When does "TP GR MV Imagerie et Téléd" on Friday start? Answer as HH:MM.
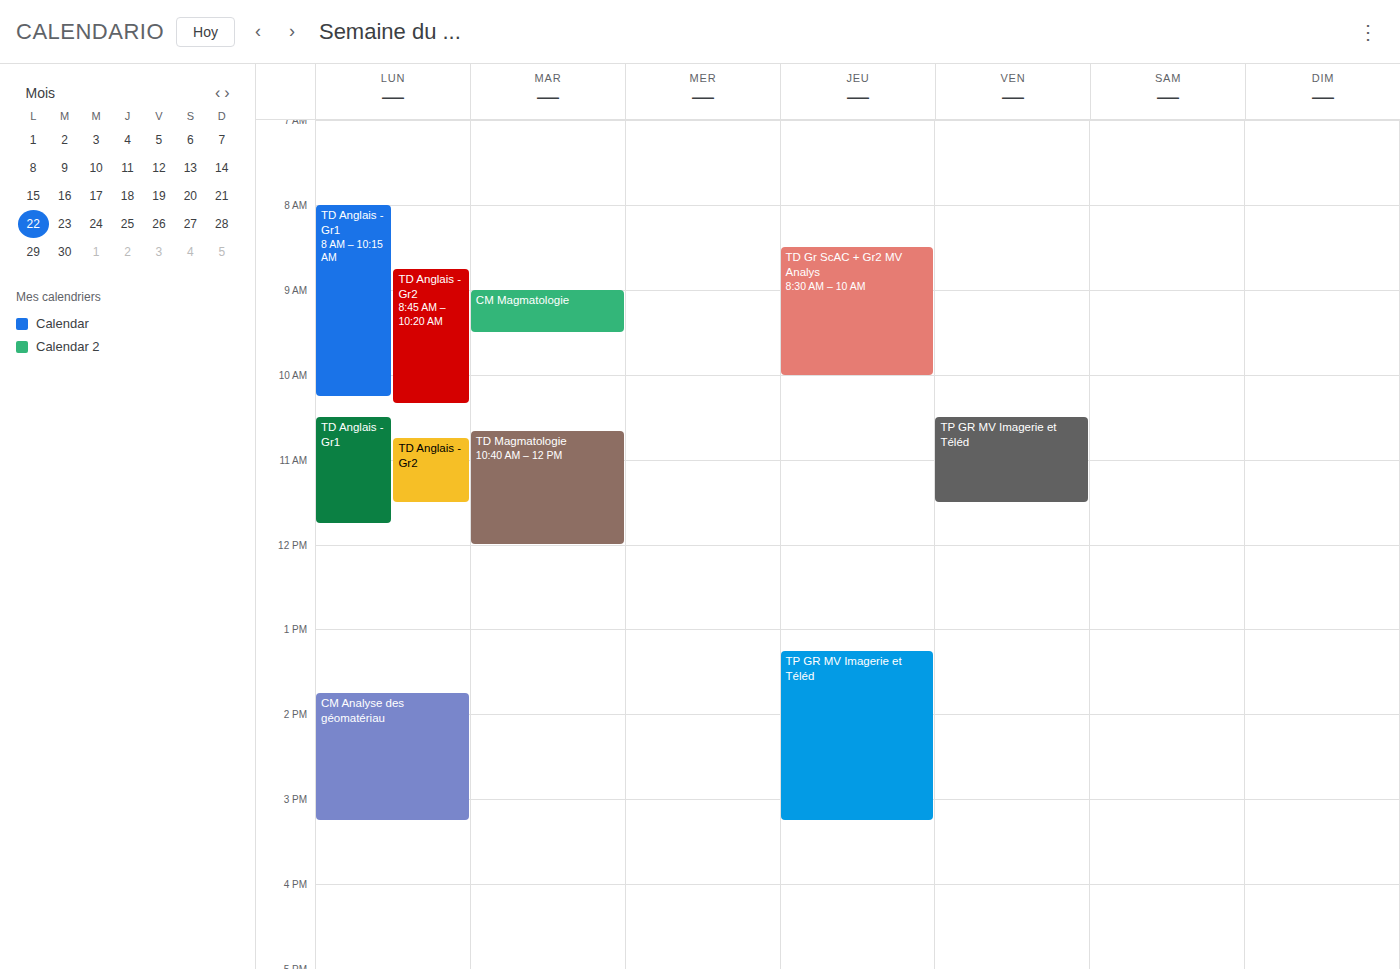
10:30